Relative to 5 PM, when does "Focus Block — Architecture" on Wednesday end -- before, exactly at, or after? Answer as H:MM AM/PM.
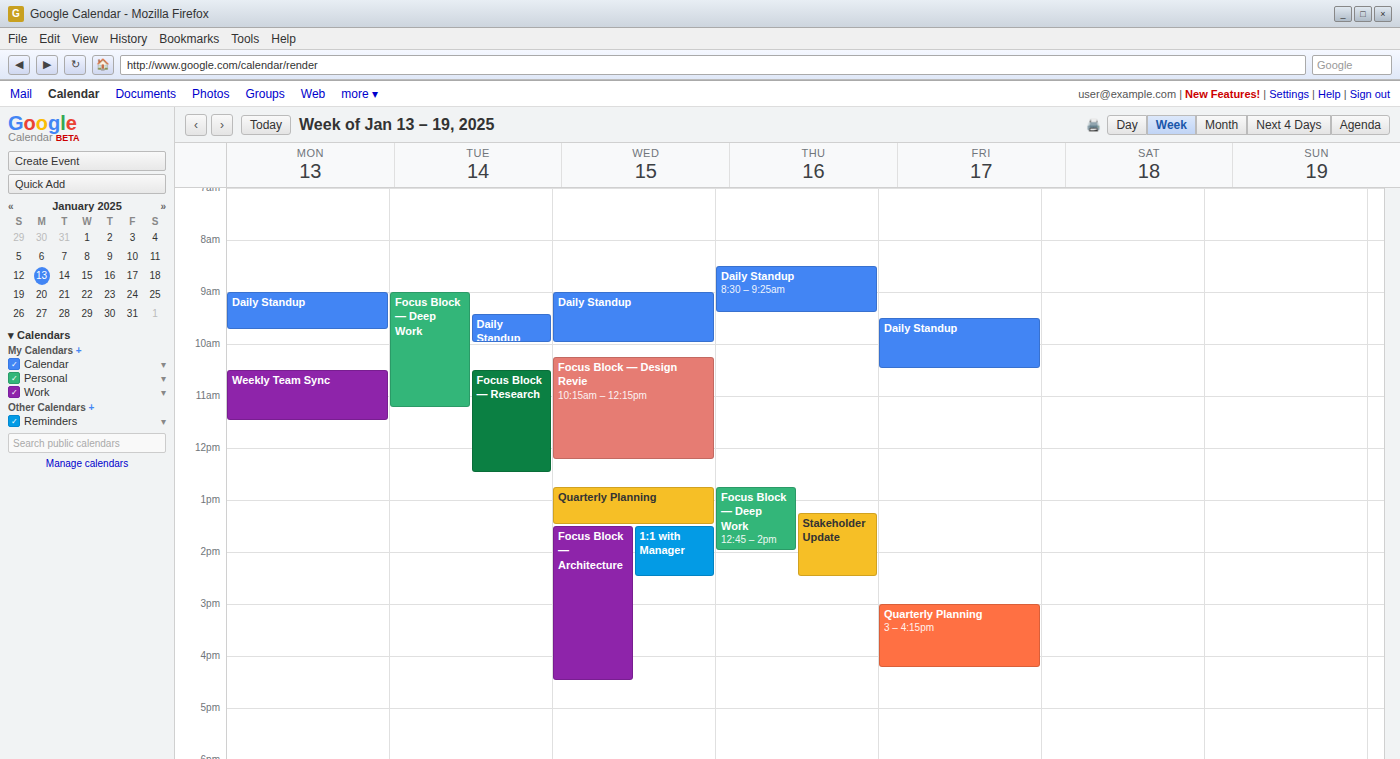
4:30 PM -- before 5 PM, 30 minutes above the 5 PM line.